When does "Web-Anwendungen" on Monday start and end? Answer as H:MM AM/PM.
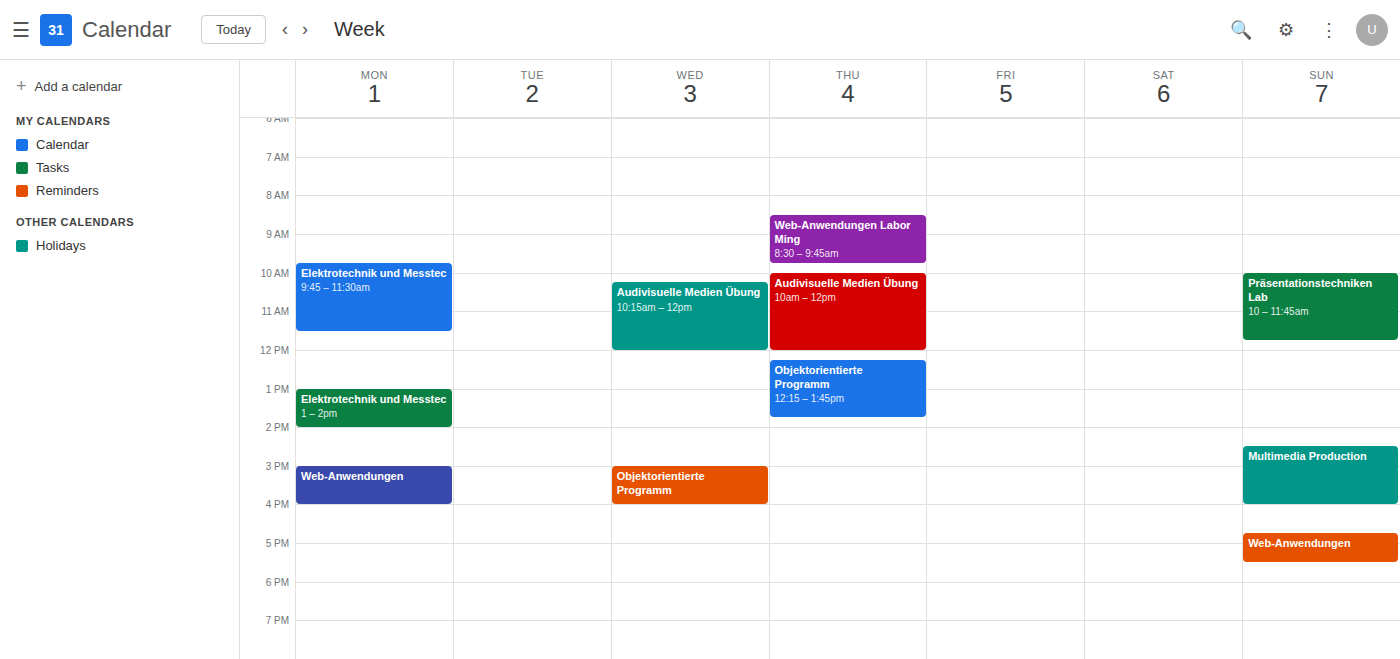
3:00 PM to 4:00 PM